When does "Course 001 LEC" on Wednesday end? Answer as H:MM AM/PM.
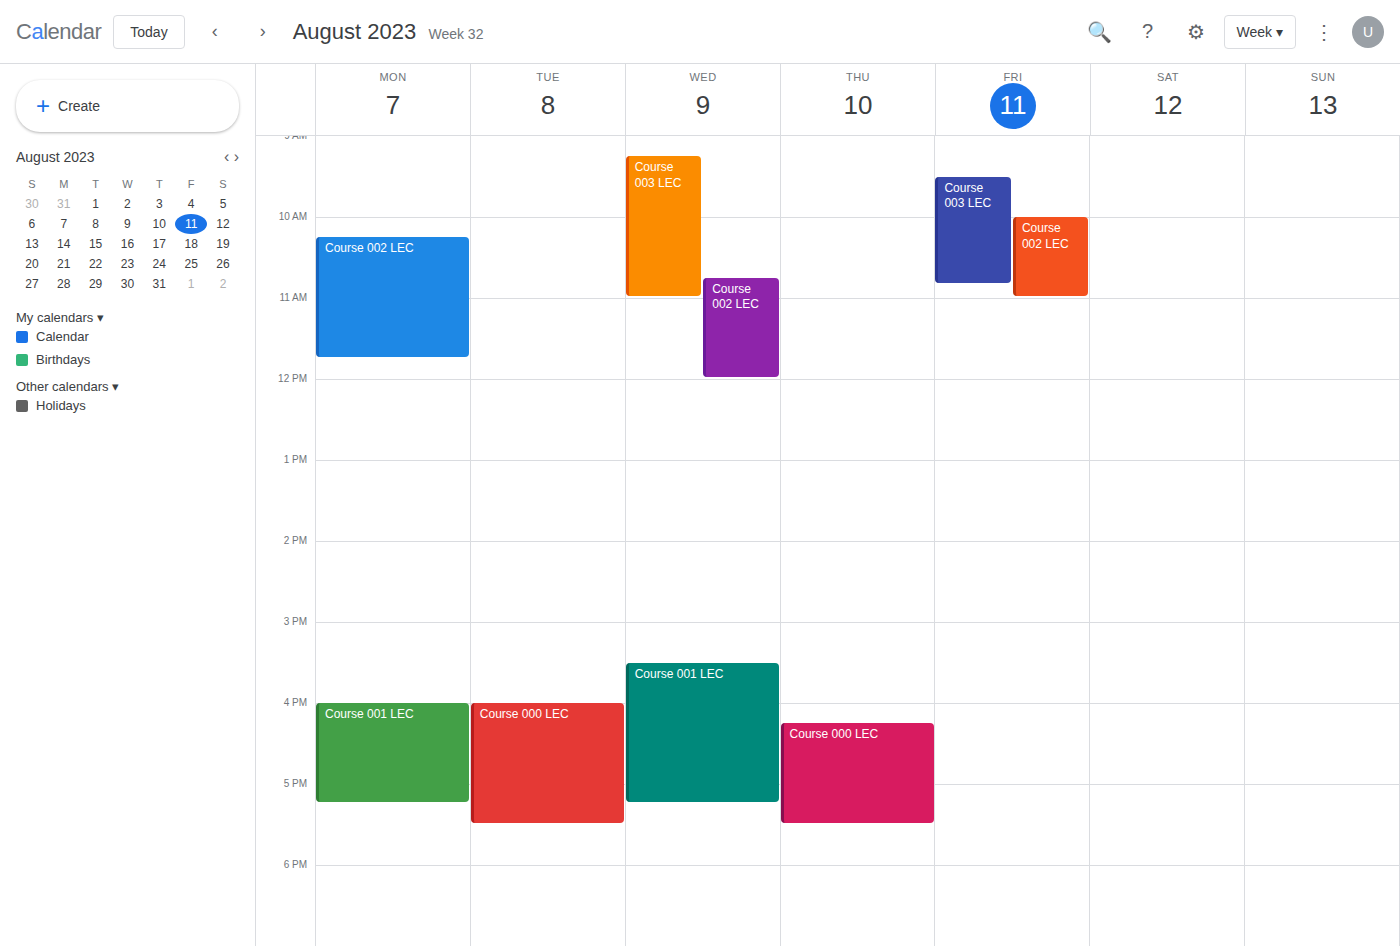
5:15 PM